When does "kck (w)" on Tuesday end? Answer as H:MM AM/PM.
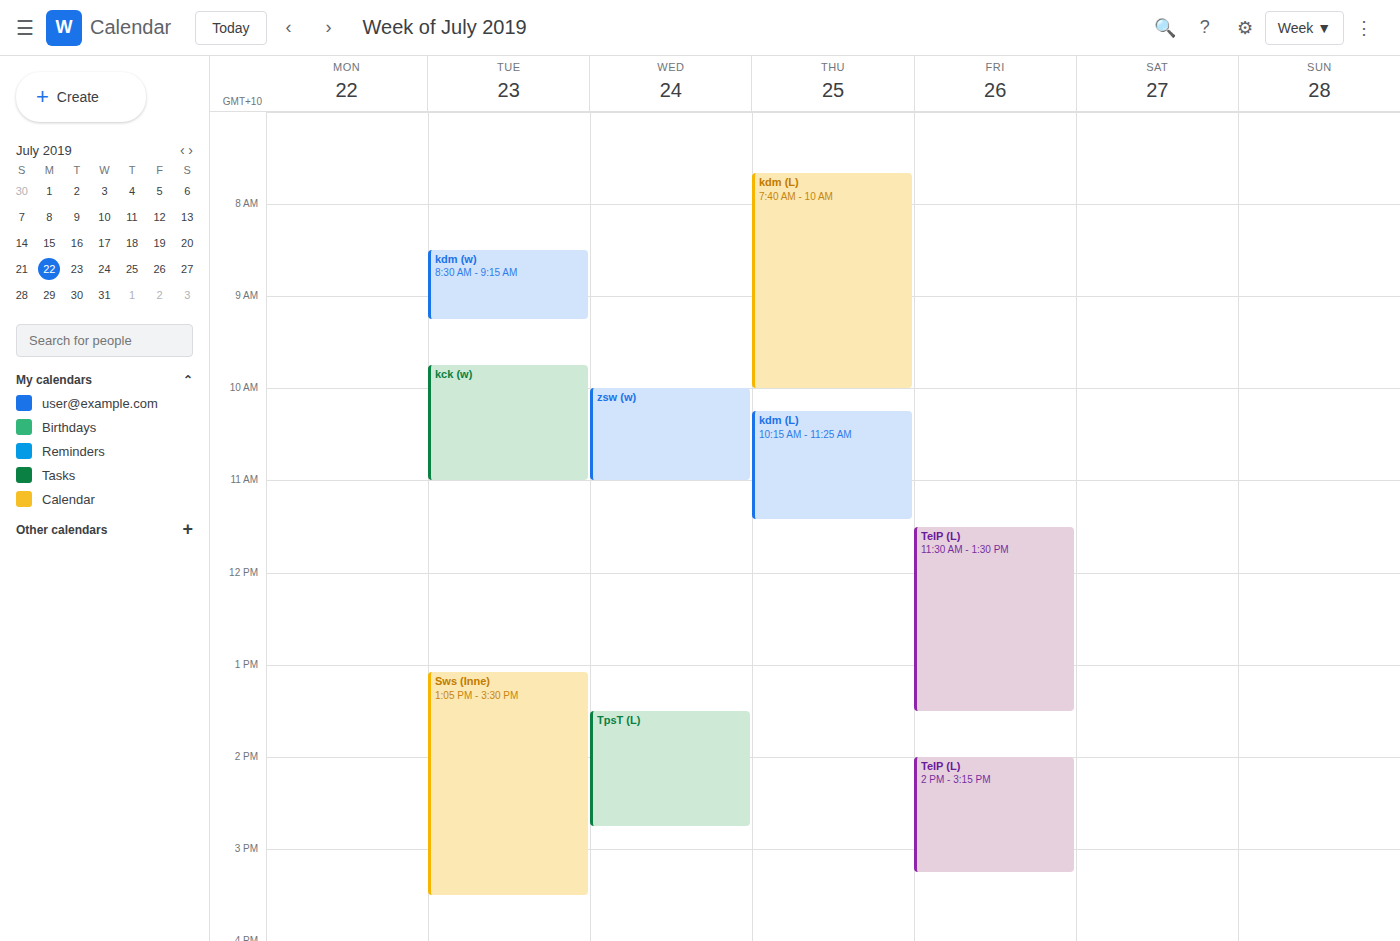
11:00 AM